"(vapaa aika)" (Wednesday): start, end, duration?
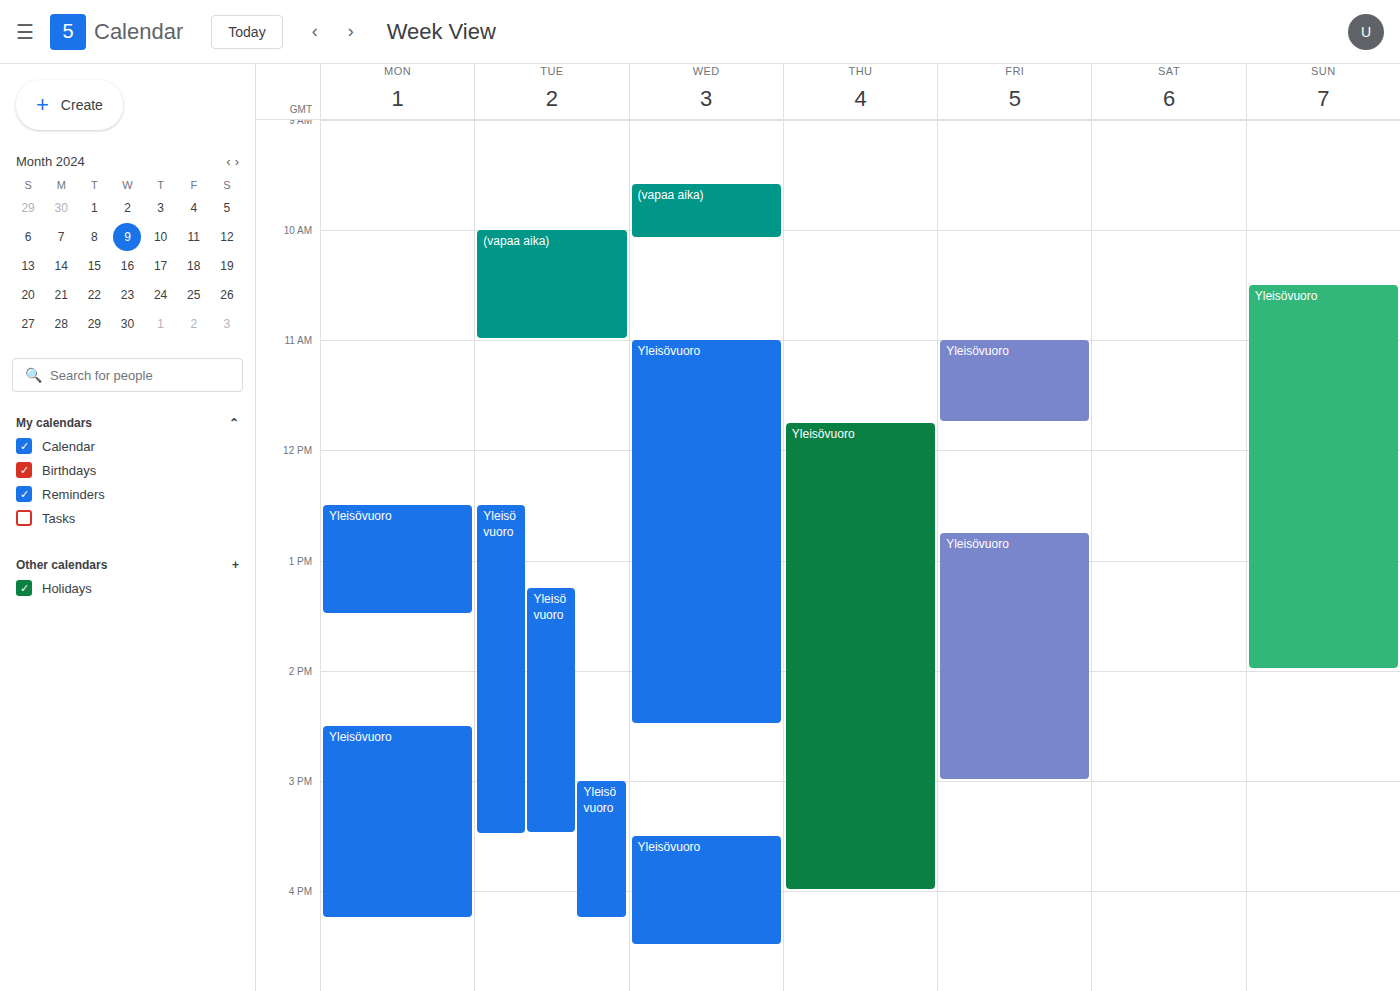
09:35 to 10:05, 30 minutes